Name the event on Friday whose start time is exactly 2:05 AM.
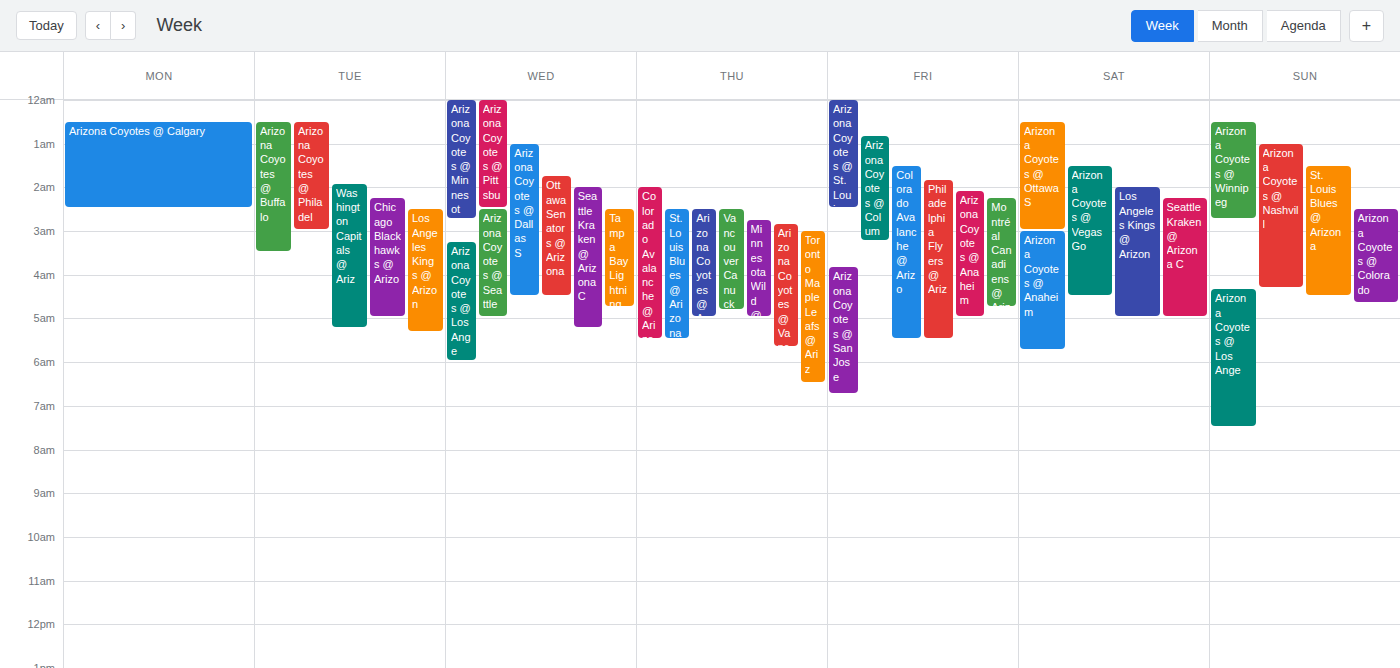
"Arizona Coyotes @ Anaheim"